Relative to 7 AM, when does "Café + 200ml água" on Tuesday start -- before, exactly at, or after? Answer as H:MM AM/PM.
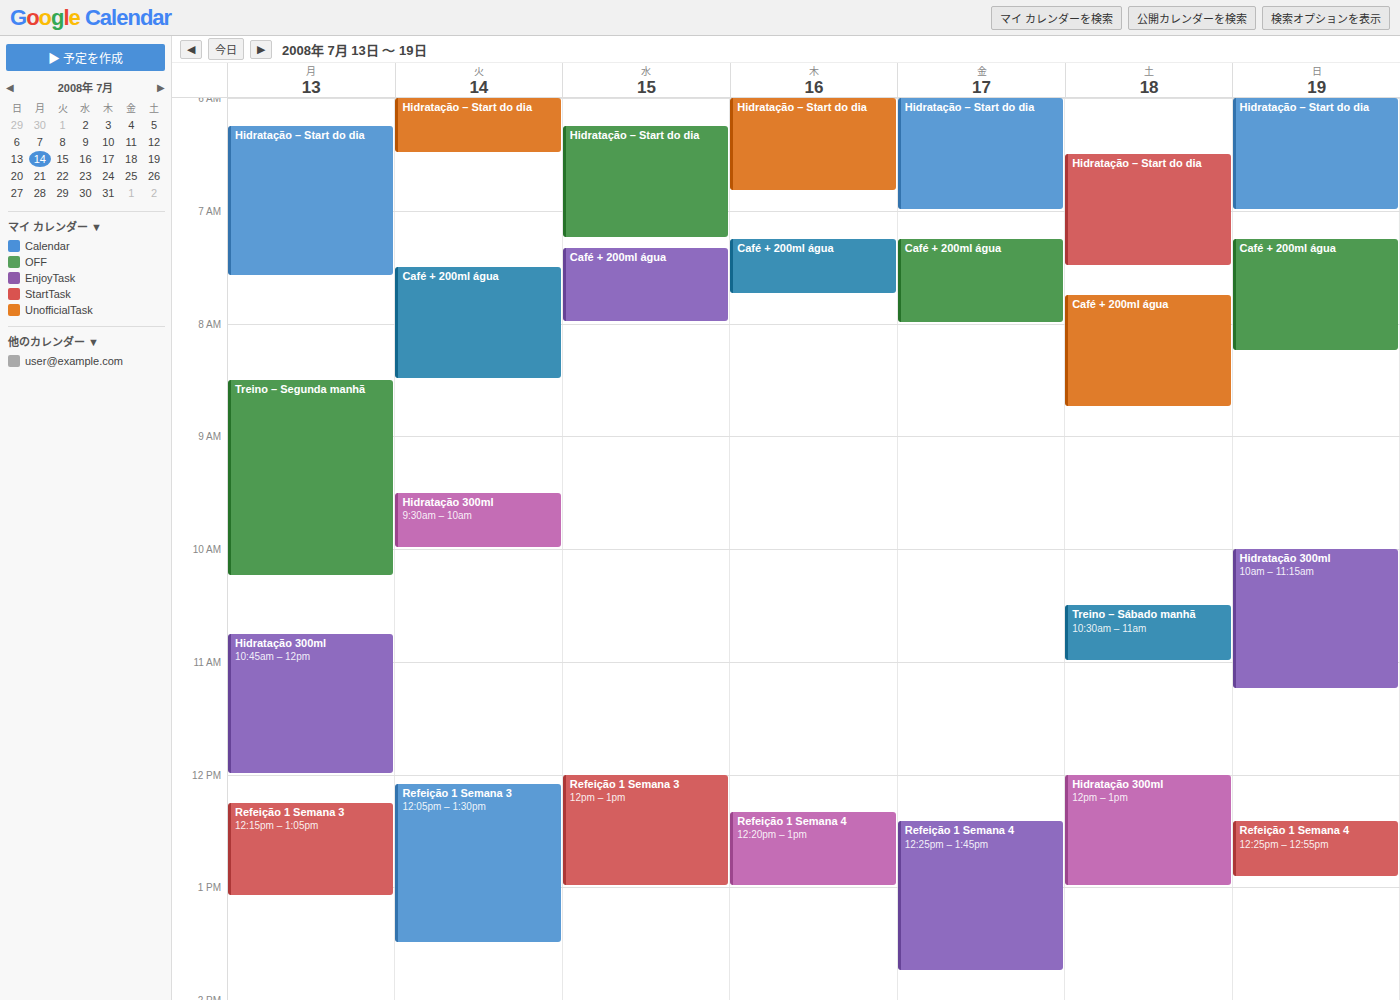
7:30 AM -- after 7 AM, 30 minutes below the 7 AM line.